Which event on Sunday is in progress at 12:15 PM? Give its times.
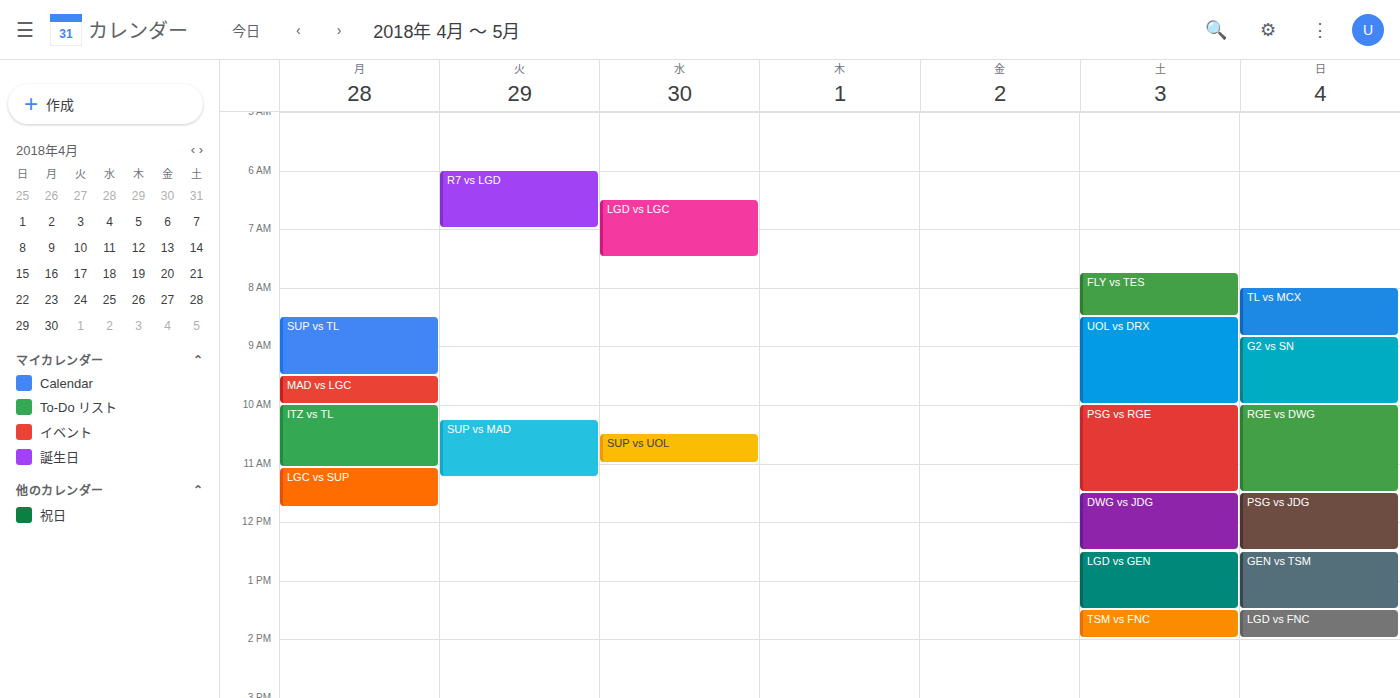
"PSG vs JDG", 11:30 AM to 12:30 PM